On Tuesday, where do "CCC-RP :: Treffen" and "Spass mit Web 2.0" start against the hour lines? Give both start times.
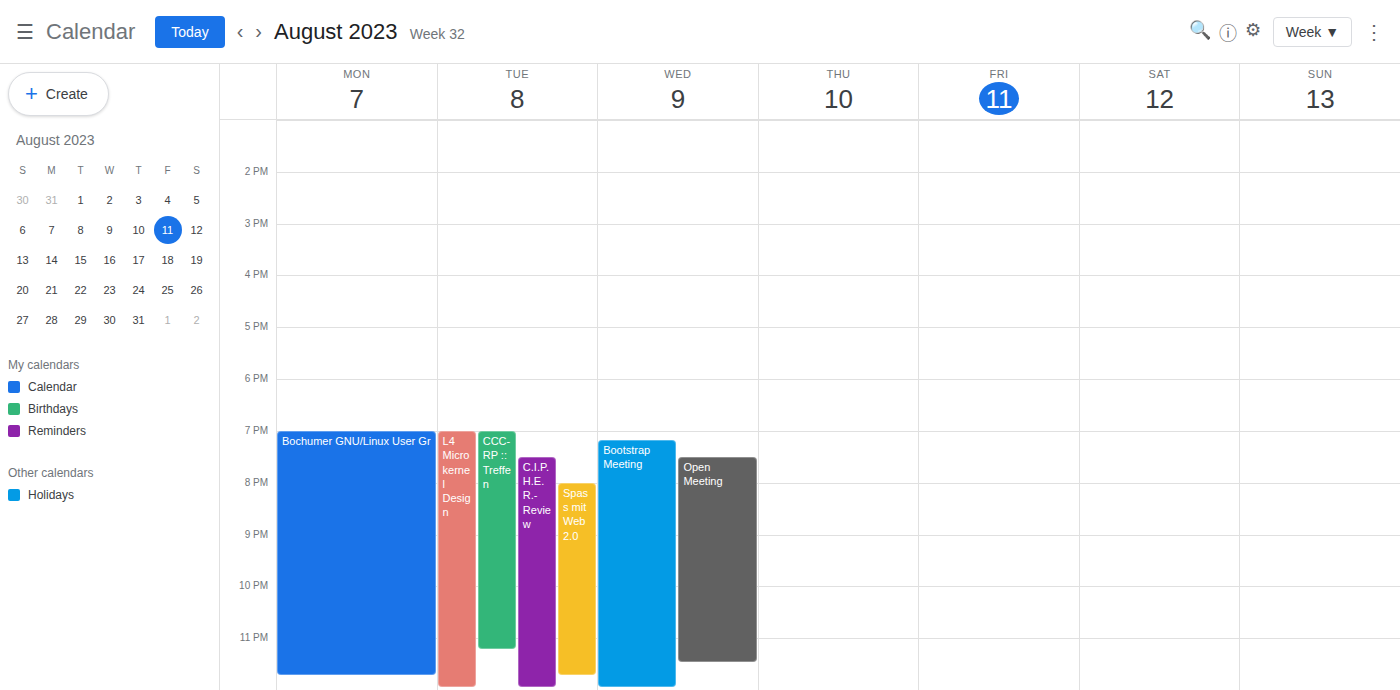
"CCC-RP :: Treffen": 19:00, exactly on the 19:00 line. "Spass mit Web 2.0": 20:00, exactly on the 20:00 line.